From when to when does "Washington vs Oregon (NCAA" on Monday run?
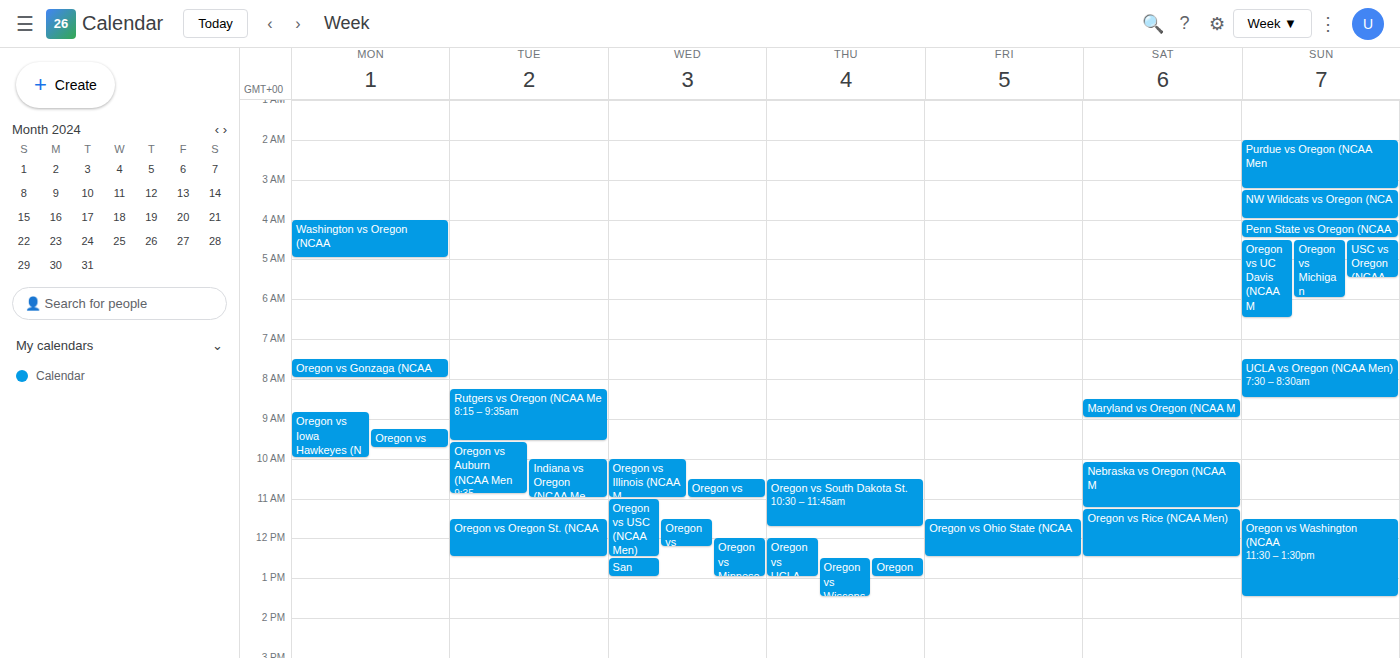
4:00 AM to 5:00 AM